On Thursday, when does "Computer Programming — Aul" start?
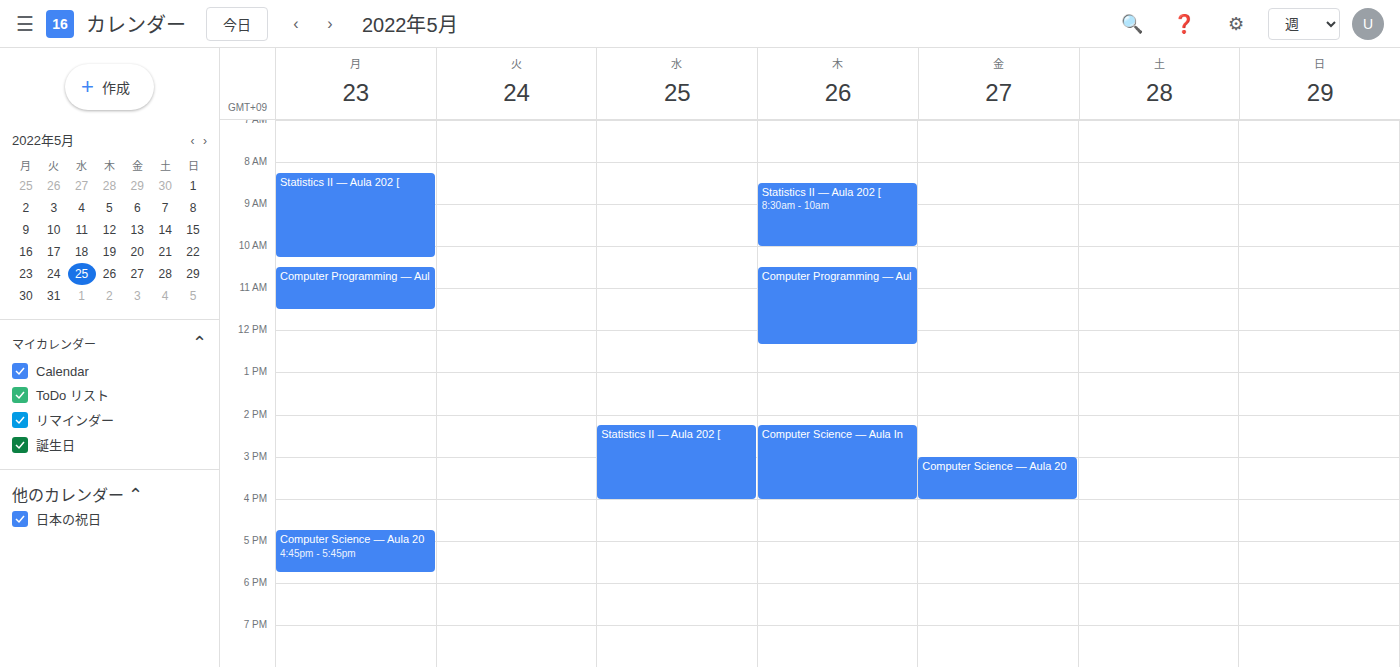
10:30